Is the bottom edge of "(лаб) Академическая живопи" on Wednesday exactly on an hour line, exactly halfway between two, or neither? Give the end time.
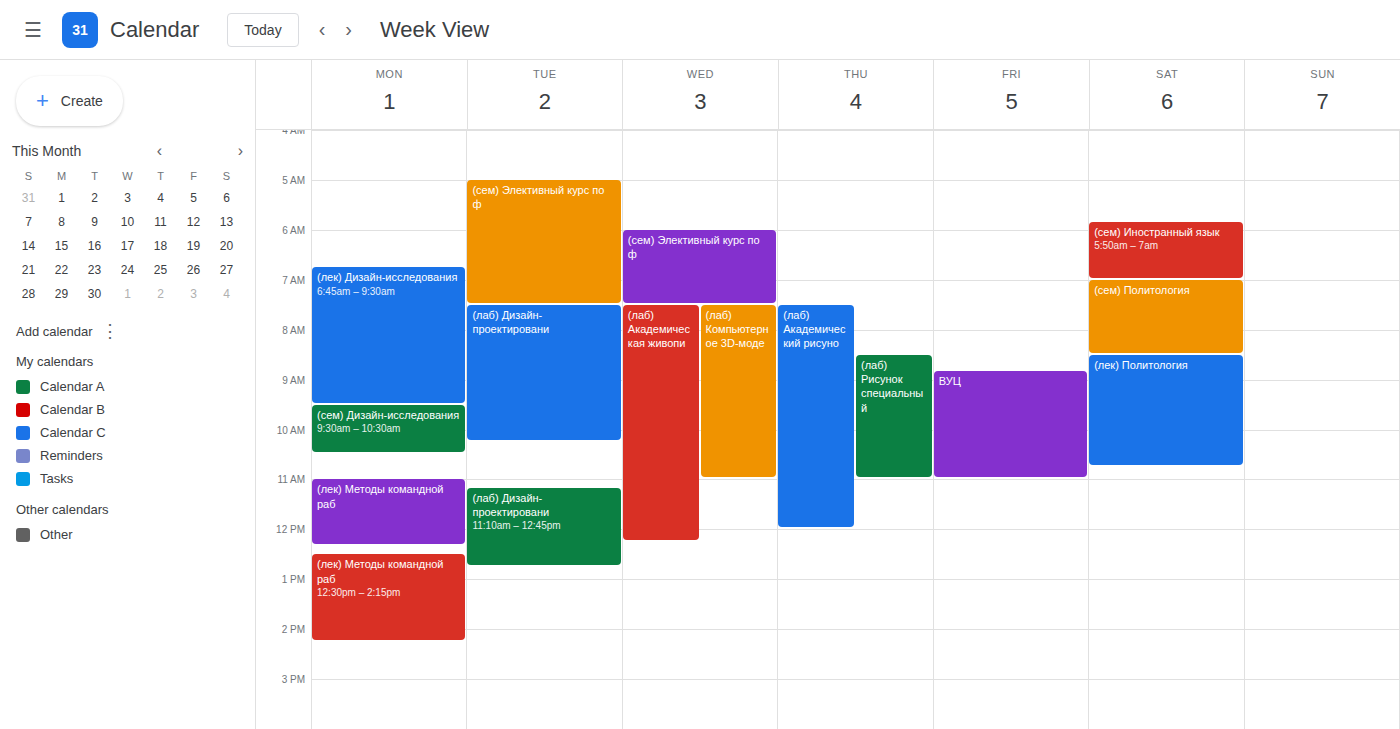
12:15 PM -- neither: a quarter of the way from the 12 PM line to the 1 PM line.